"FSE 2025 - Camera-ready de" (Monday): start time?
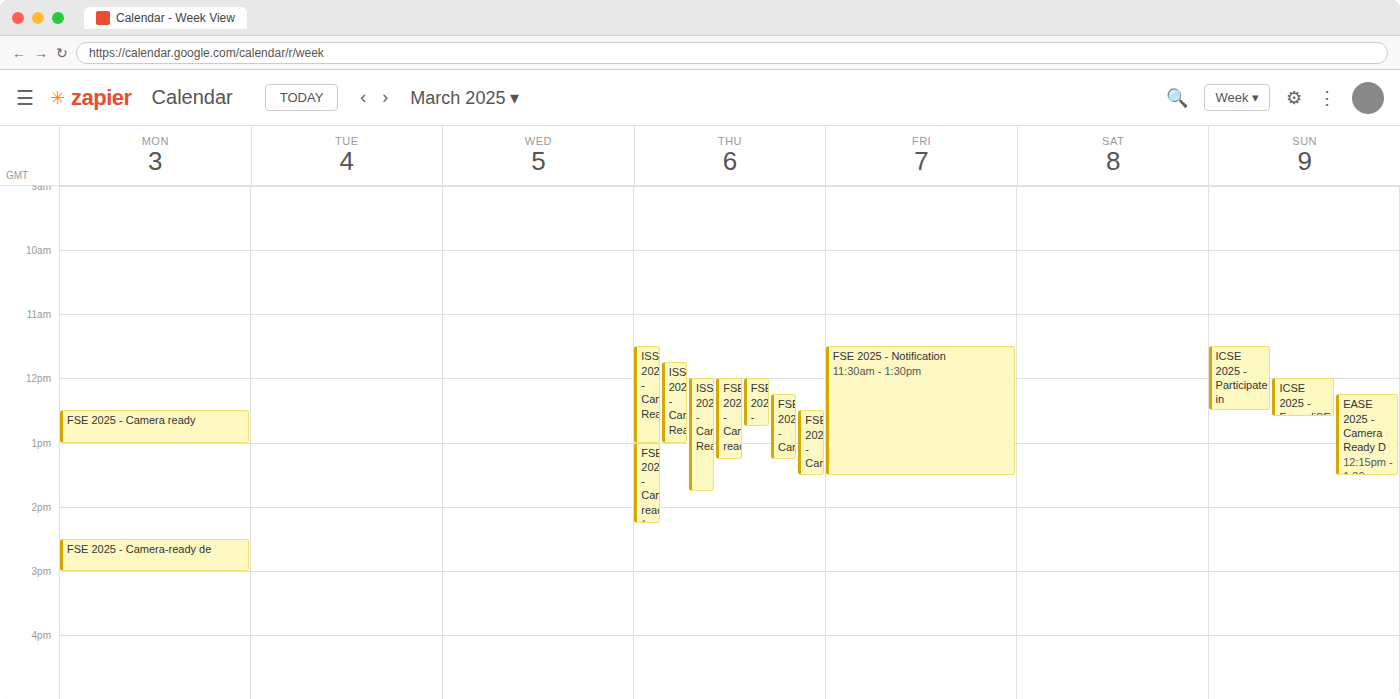
2:30 PM